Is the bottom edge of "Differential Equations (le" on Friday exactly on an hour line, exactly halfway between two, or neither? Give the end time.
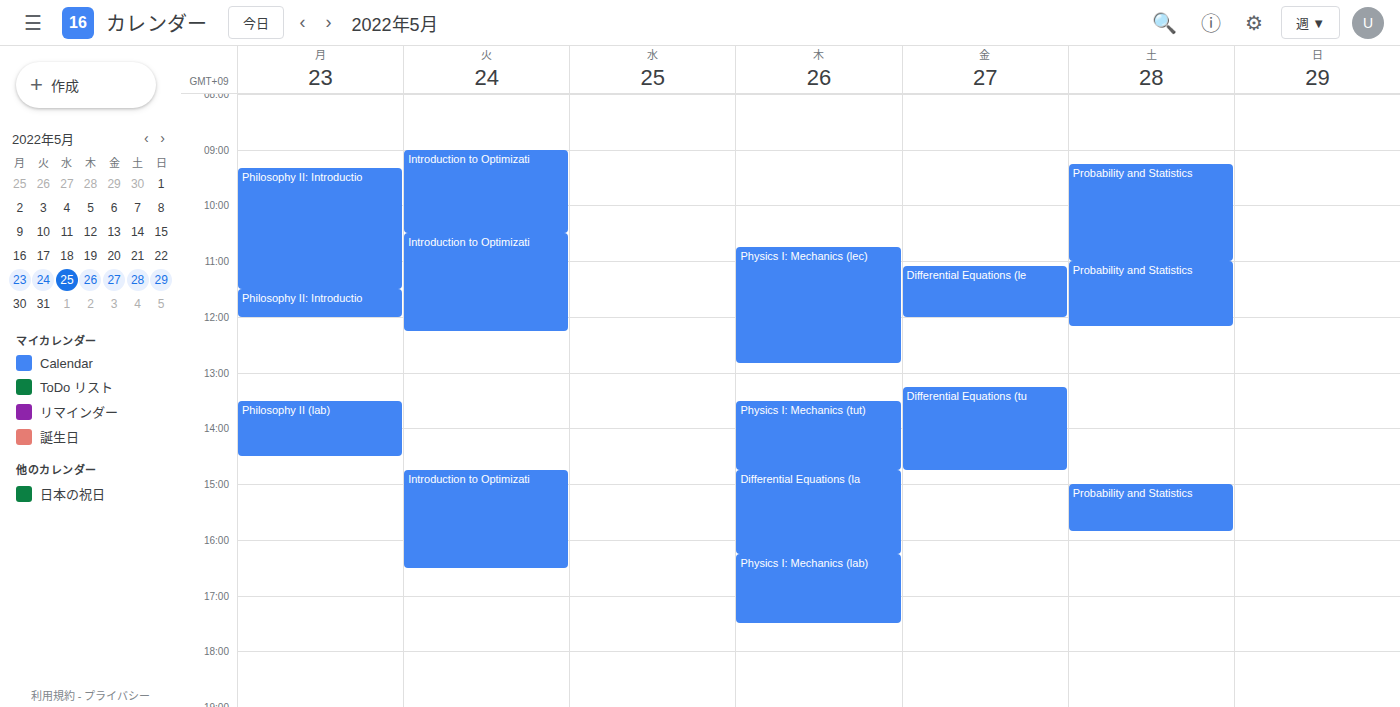
12:00 PM -- exactly on the 12 PM line.